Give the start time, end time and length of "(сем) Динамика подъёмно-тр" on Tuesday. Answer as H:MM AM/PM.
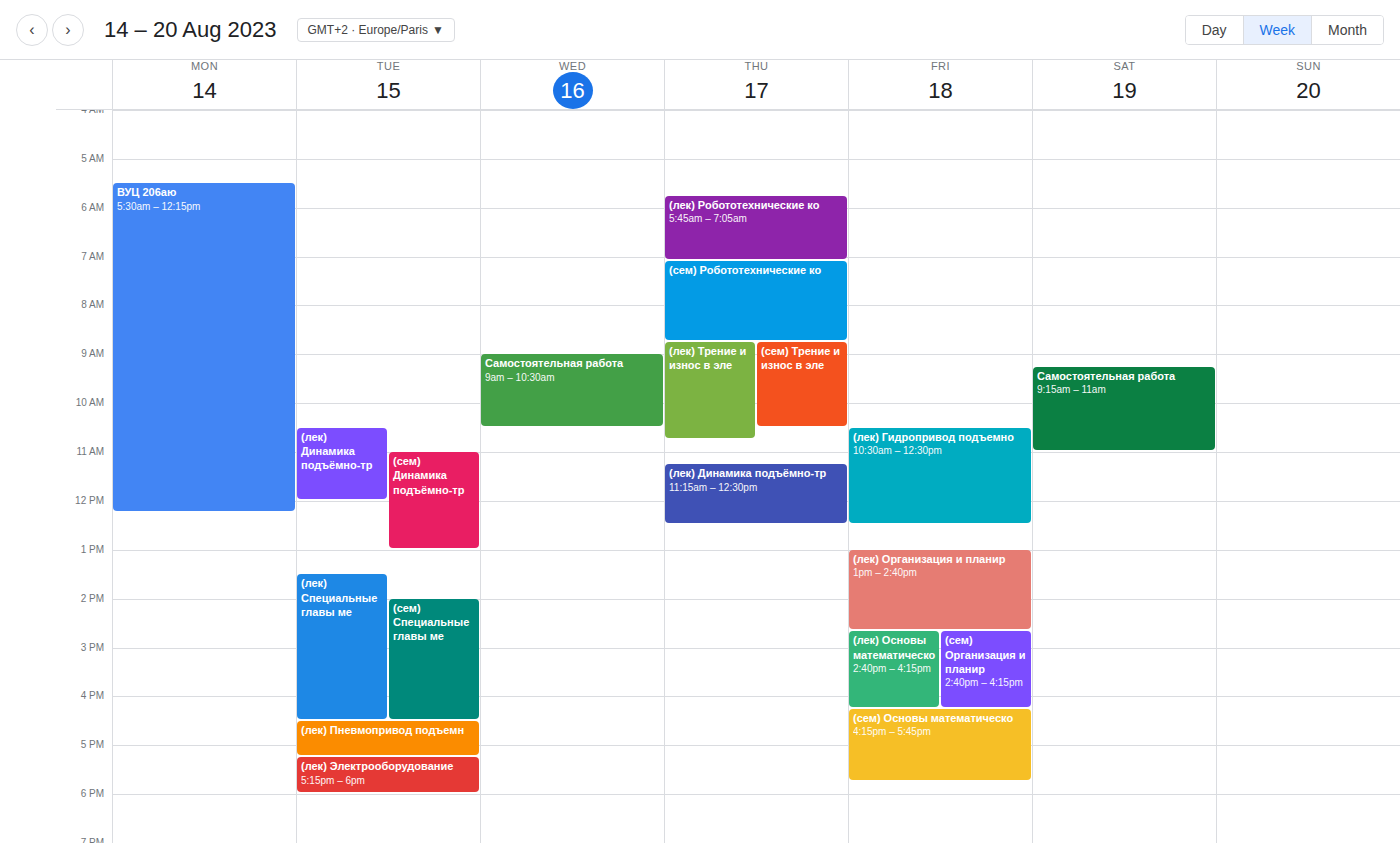
11:00 AM to 1:00 PM, 2 hours